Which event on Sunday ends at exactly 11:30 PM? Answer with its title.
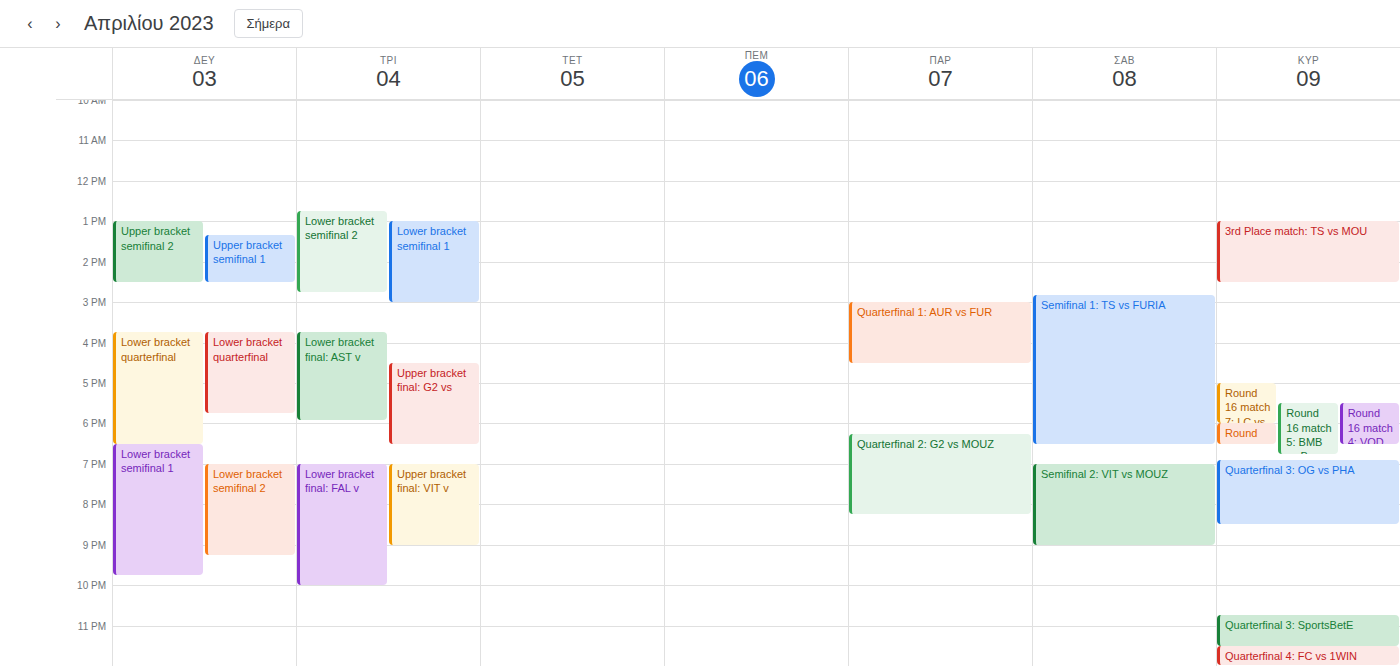
"Quarterfinal 3: SportsBetE"